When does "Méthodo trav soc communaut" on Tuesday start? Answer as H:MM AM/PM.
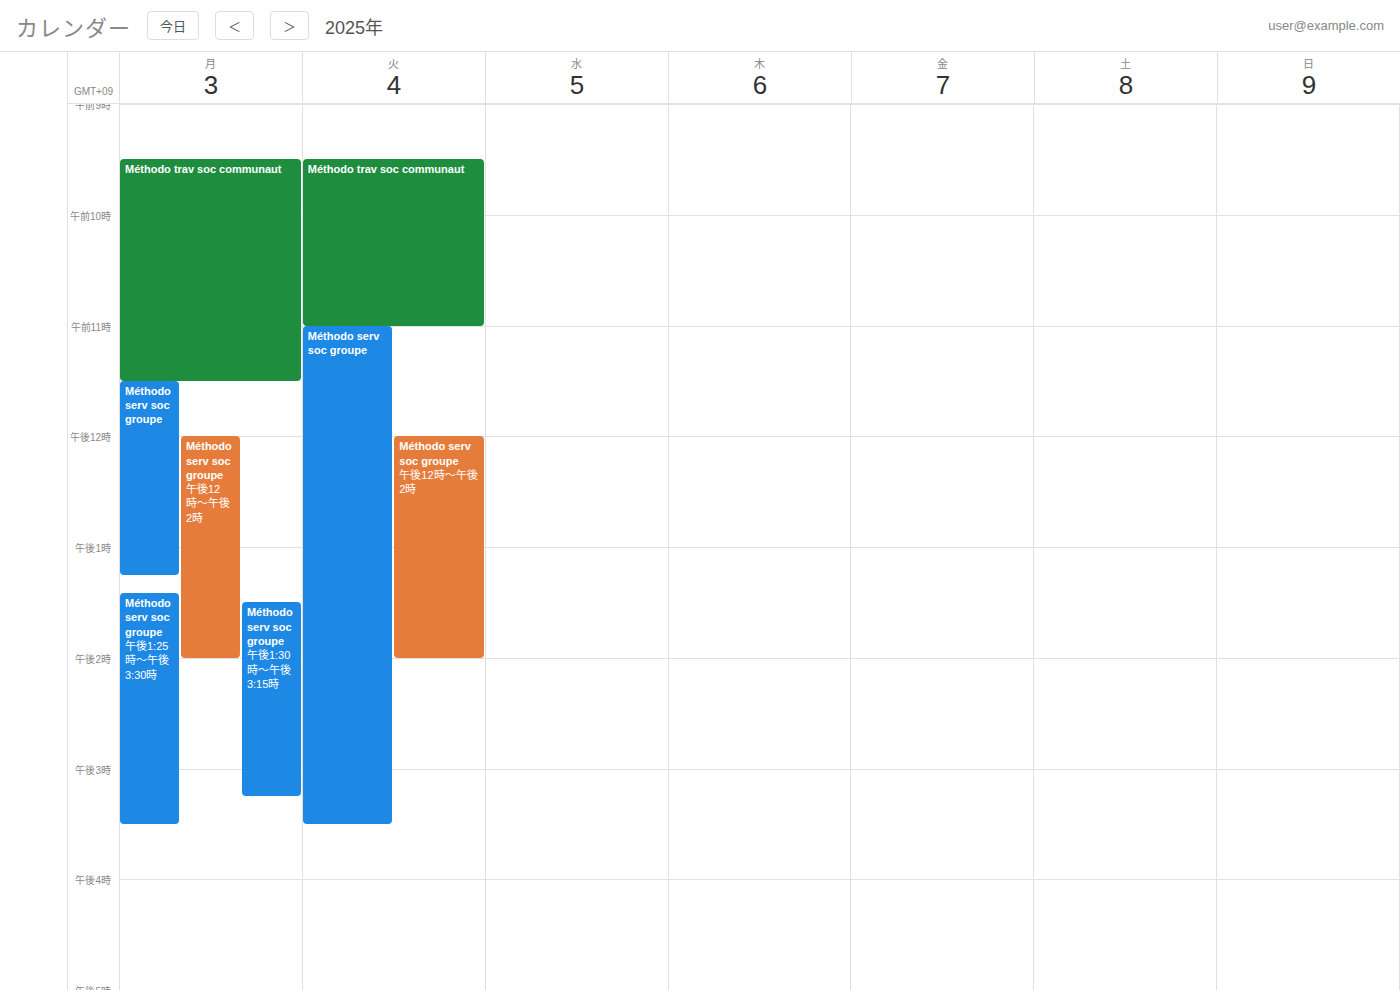
9:30 AM